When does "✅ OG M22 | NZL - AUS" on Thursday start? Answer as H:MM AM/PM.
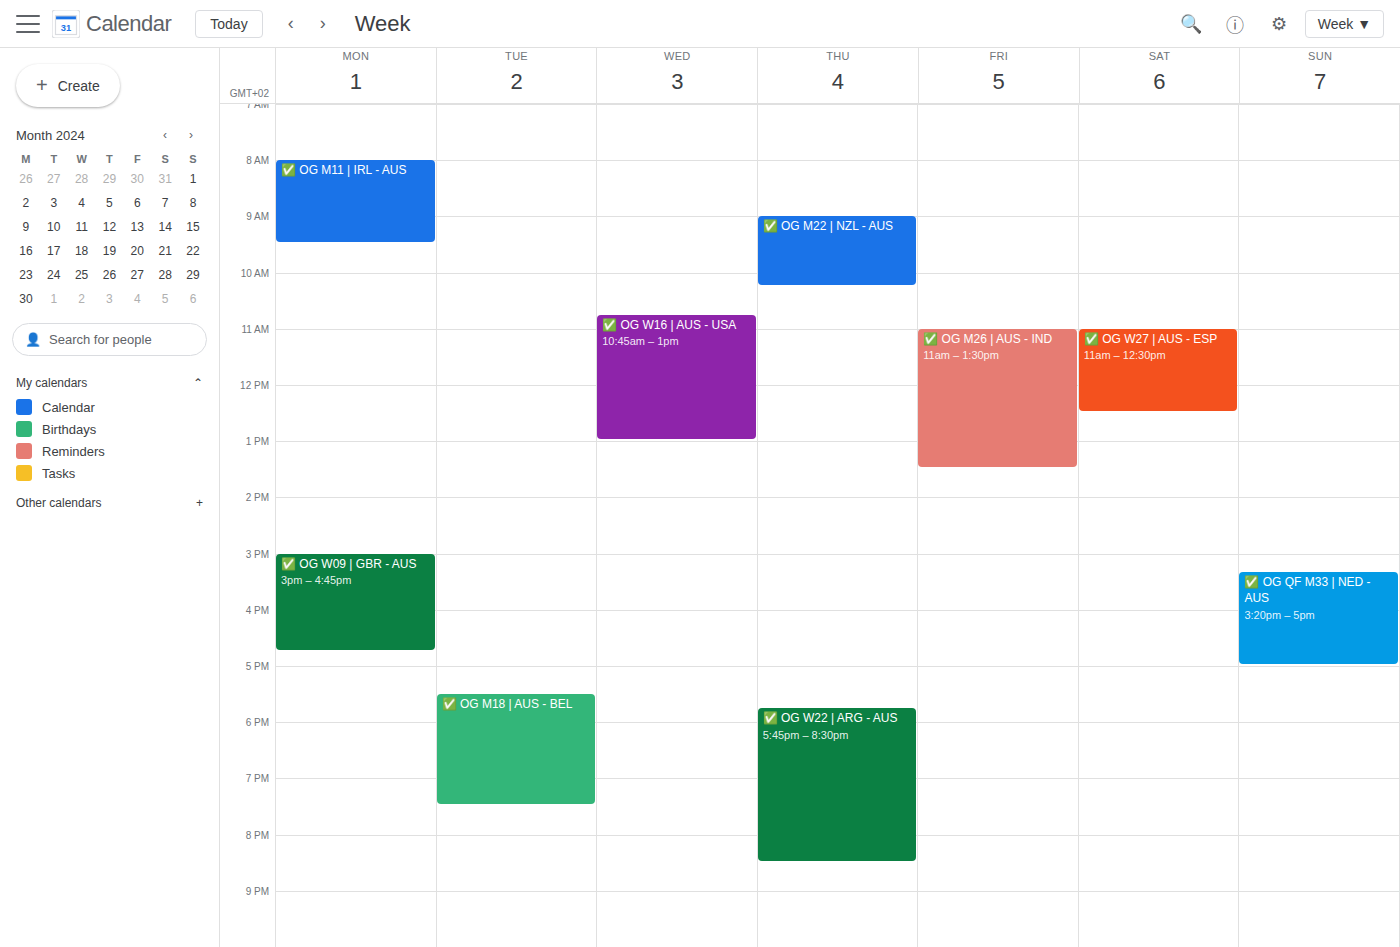
9:00 AM